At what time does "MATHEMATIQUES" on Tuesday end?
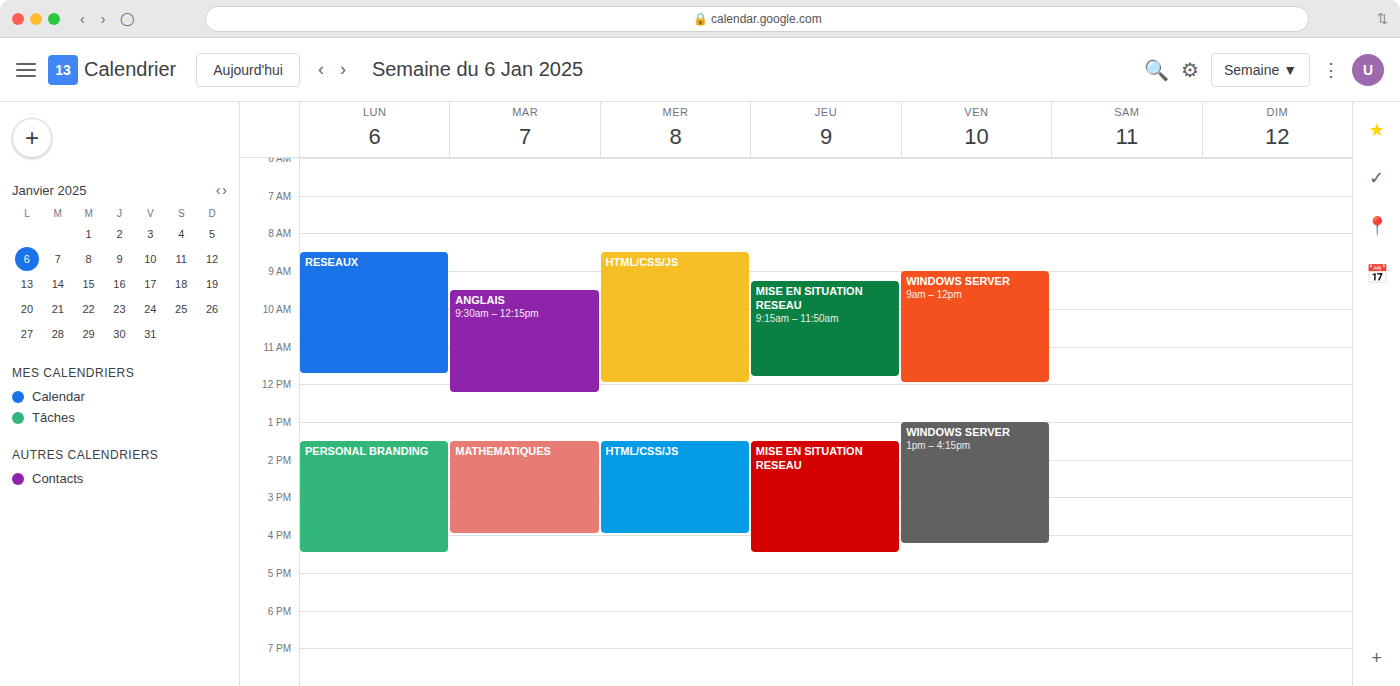
4:00 PM